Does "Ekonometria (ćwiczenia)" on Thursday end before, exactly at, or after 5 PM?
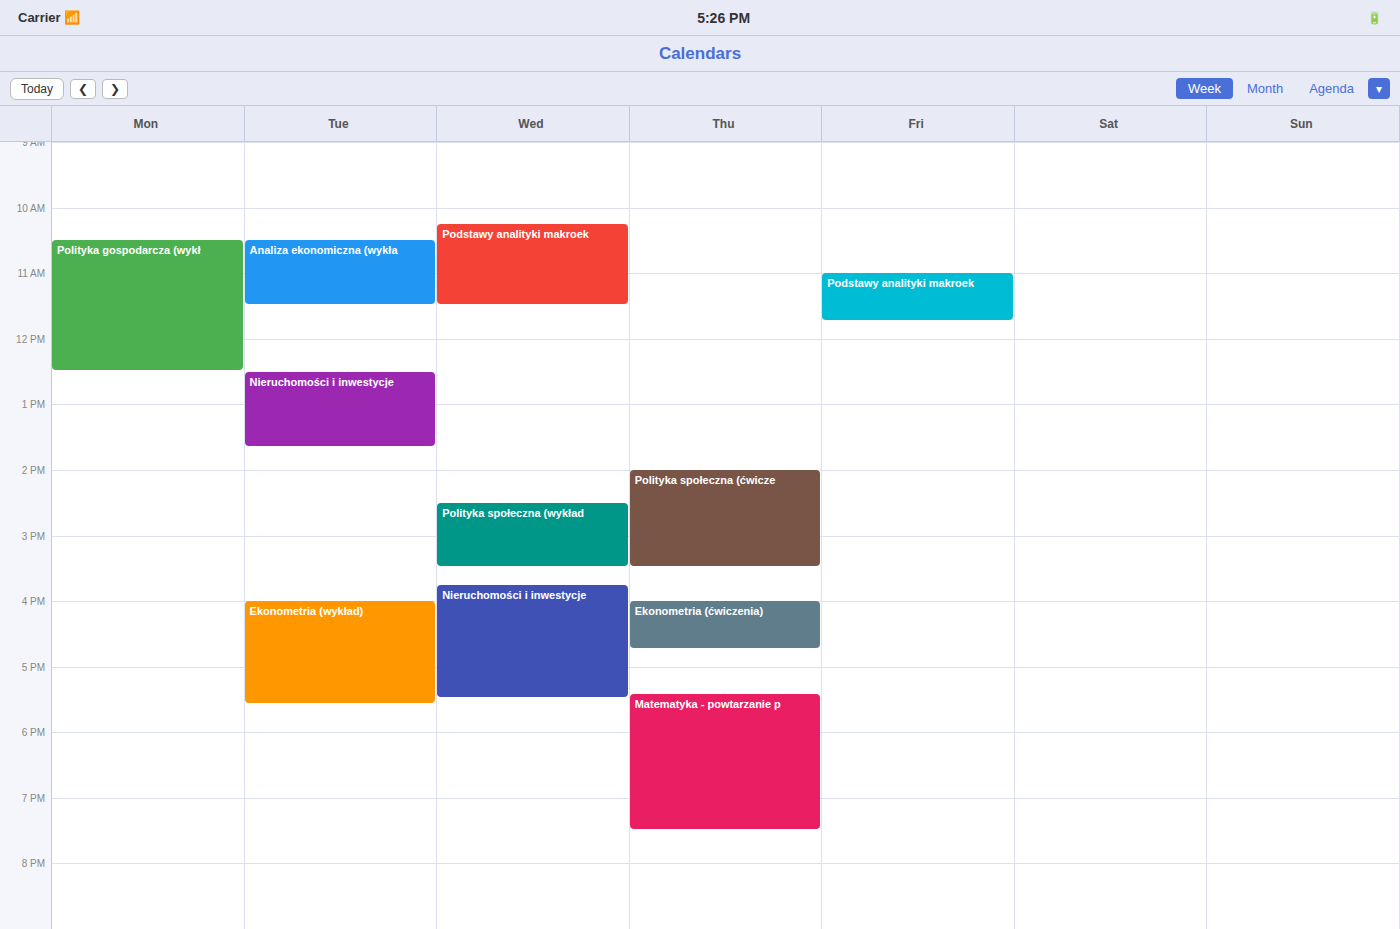
4:45 PM -- before 5 PM, 15 minutes above the 5 PM line.